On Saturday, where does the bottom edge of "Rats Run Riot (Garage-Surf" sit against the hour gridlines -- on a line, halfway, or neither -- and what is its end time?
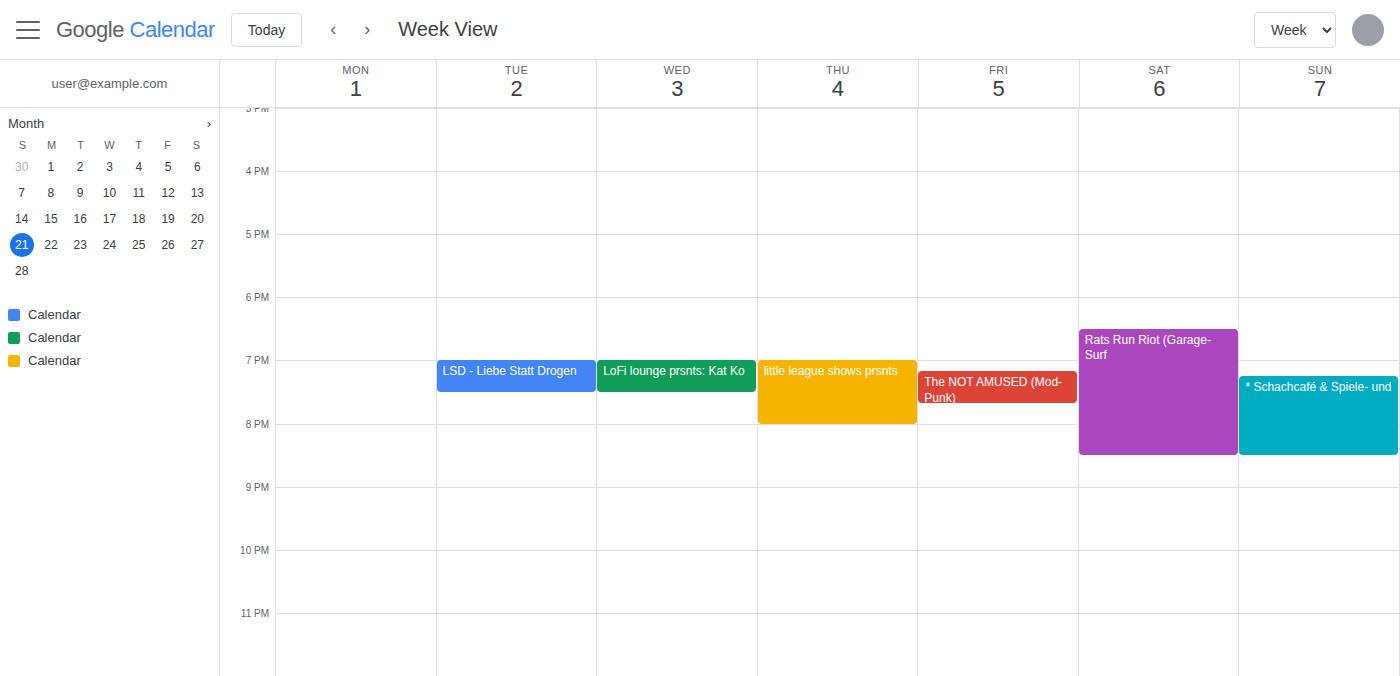
8:30 PM -- halfway between the 8 PM and 9 PM lines.